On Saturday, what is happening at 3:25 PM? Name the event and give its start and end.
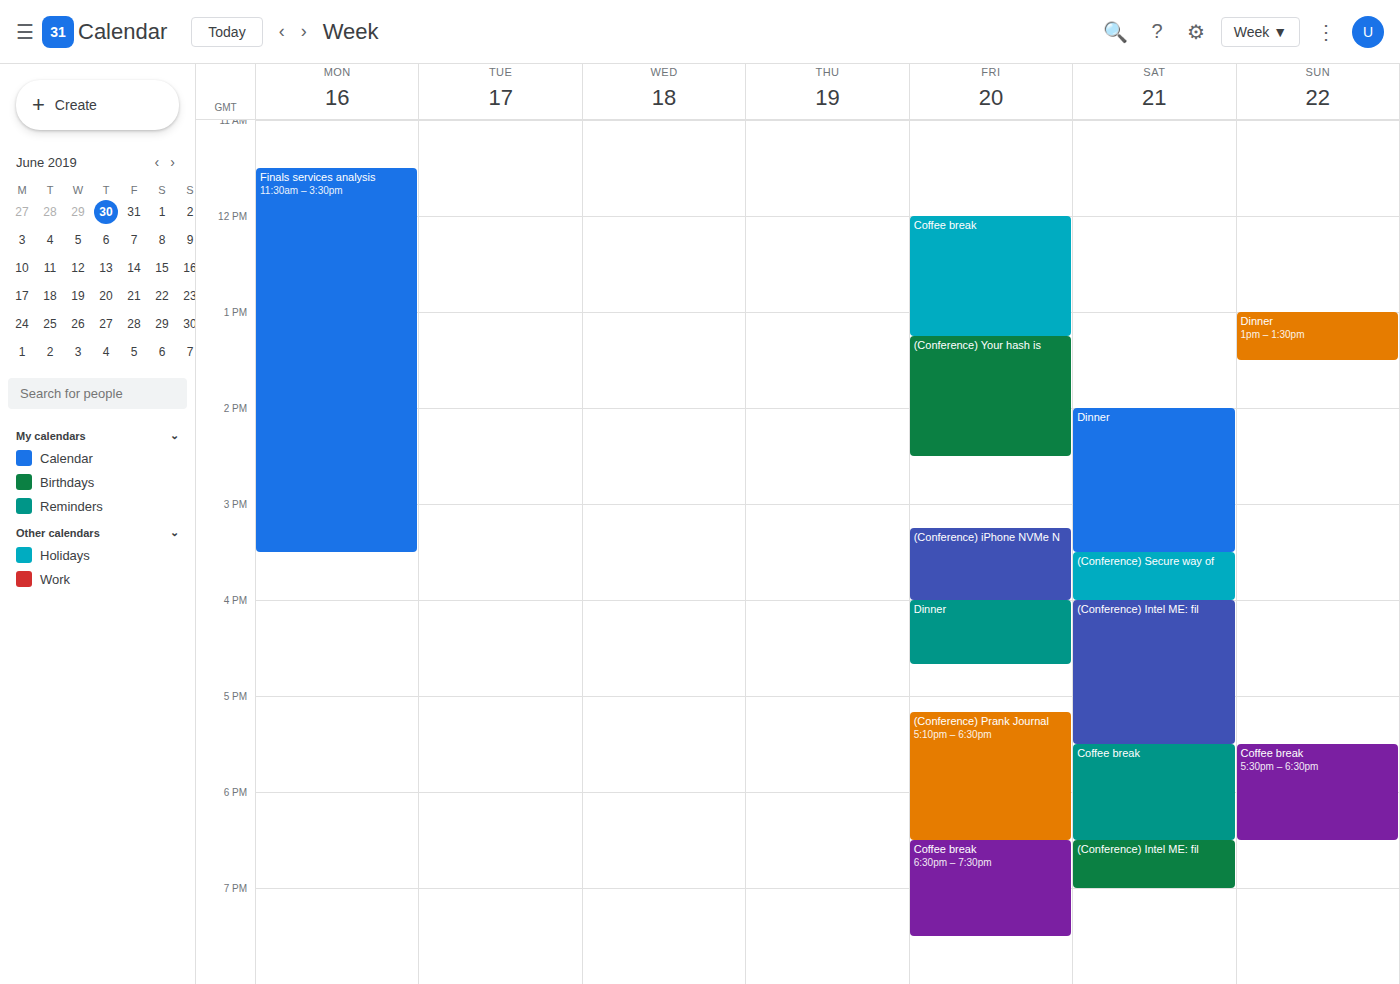
"Dinner", 2:00 PM to 3:30 PM